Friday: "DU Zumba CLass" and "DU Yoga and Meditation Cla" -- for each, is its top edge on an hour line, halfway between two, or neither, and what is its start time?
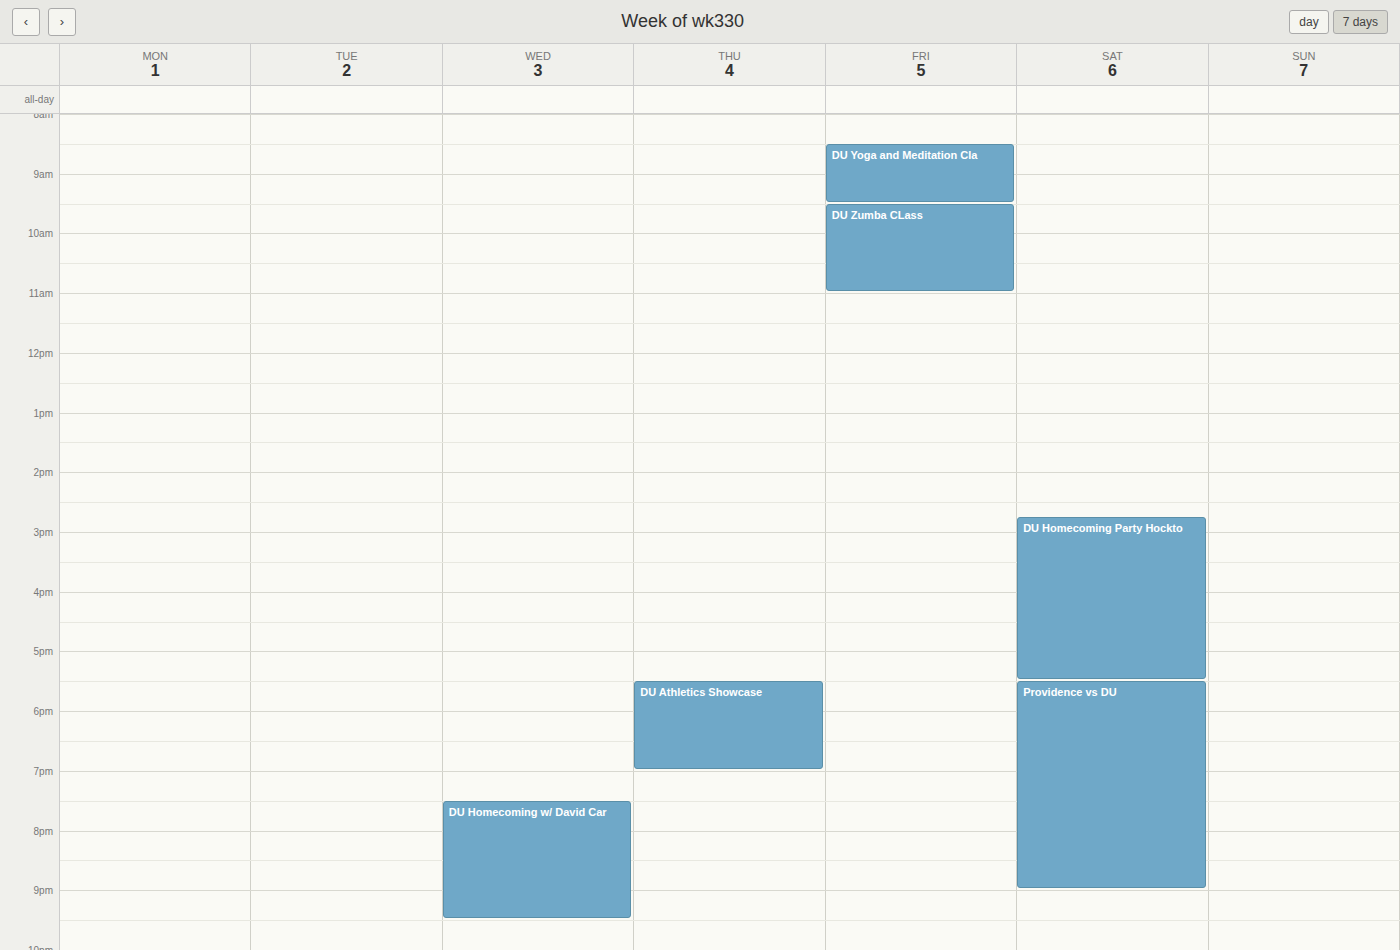
"DU Zumba CLass": 9:30 AM, halfway between the 9 AM and 10 AM lines. "DU Yoga and Meditation Cla": 8:30 AM, halfway between the 8 AM and 9 AM lines.